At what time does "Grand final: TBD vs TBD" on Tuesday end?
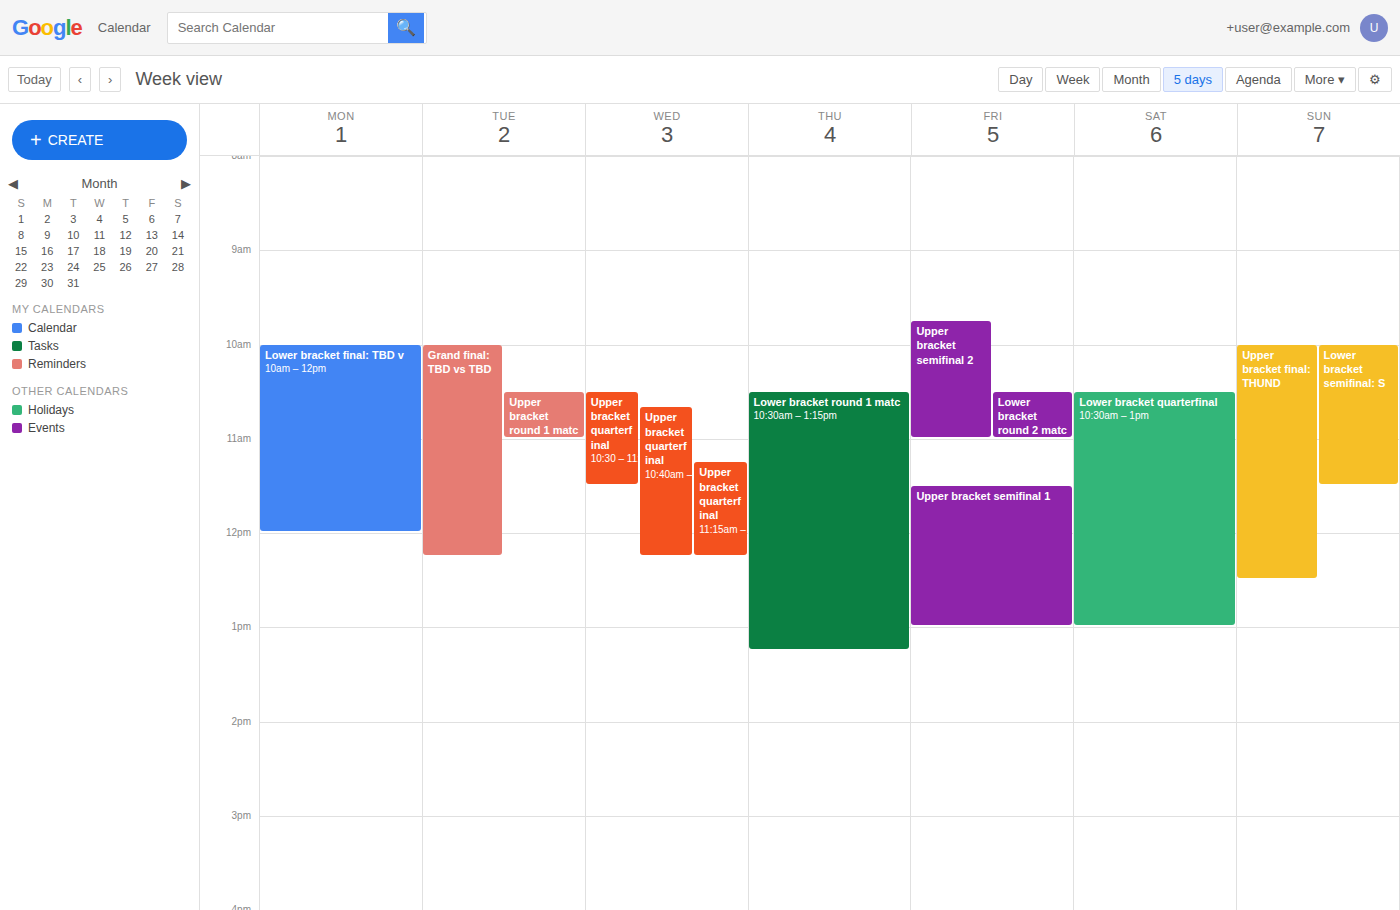
12:15